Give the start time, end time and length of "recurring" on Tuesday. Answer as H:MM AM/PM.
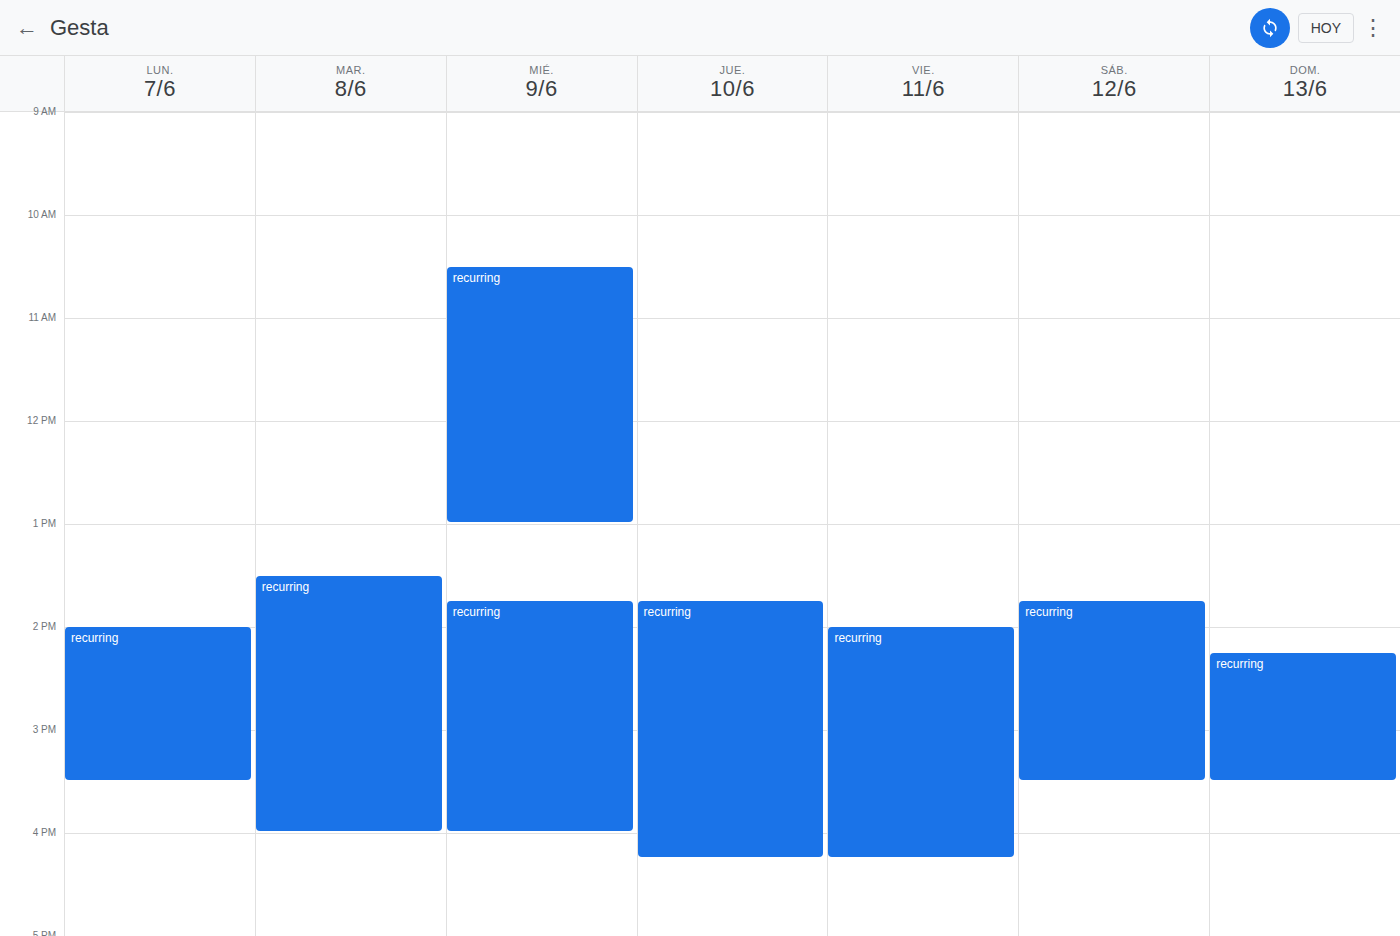
1:30 PM to 4:00 PM, 2 hours 30 minutes